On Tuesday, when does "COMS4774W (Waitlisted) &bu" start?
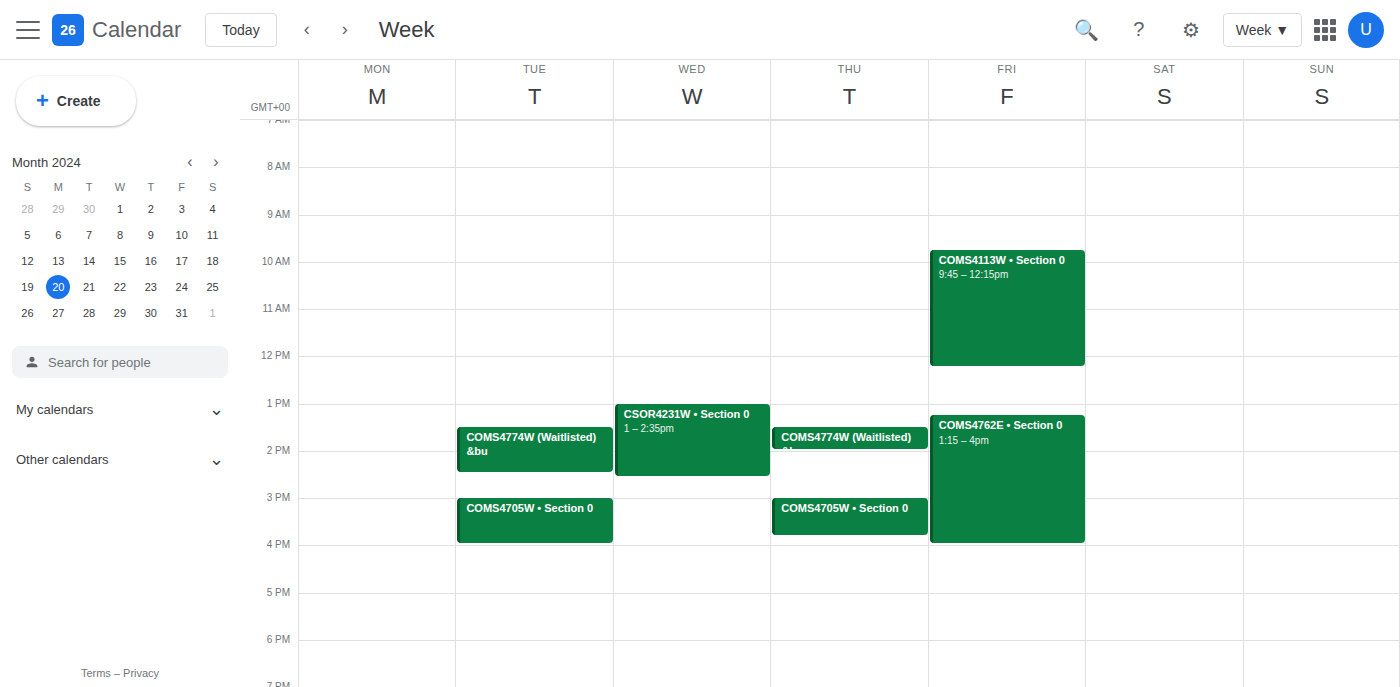
1:30 PM